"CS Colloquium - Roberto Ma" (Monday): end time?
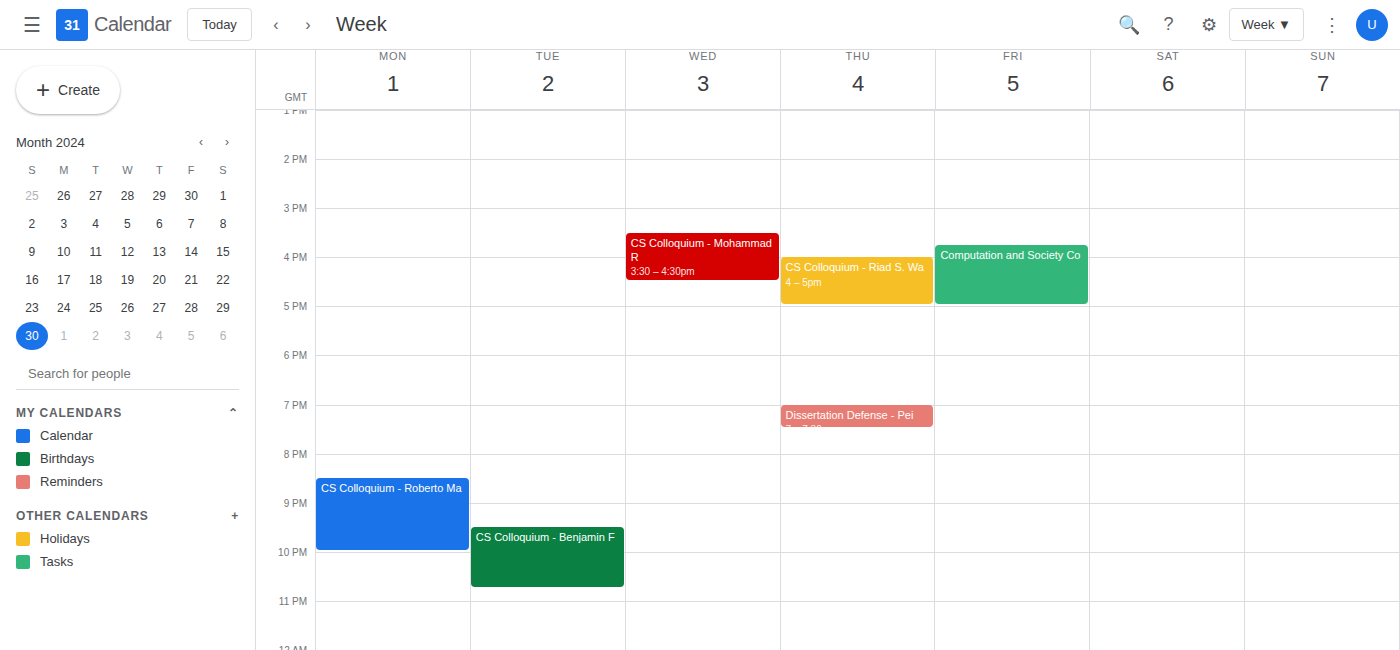
22:00